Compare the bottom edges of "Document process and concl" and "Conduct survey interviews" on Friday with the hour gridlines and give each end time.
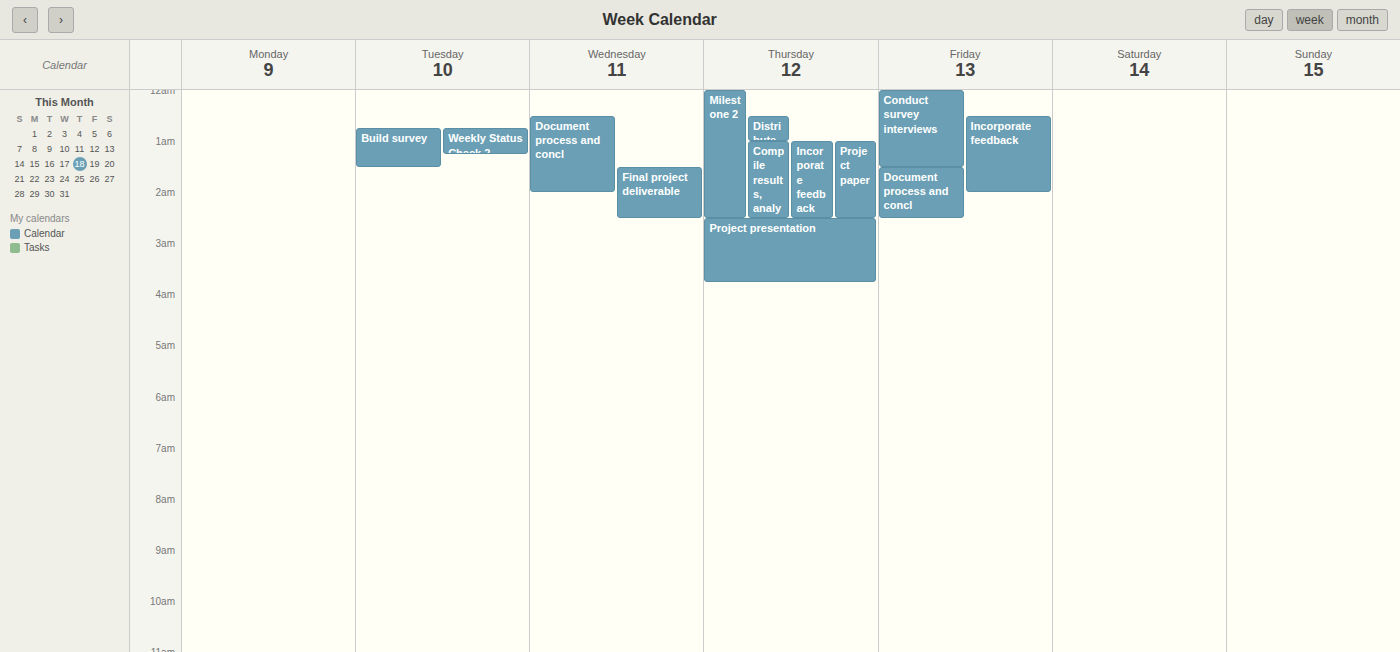
"Document process and concl": 2:30 AM, halfway between the 2 AM and 3 AM lines. "Conduct survey interviews": 1:30 AM, halfway between the 1 AM and 2 AM lines.